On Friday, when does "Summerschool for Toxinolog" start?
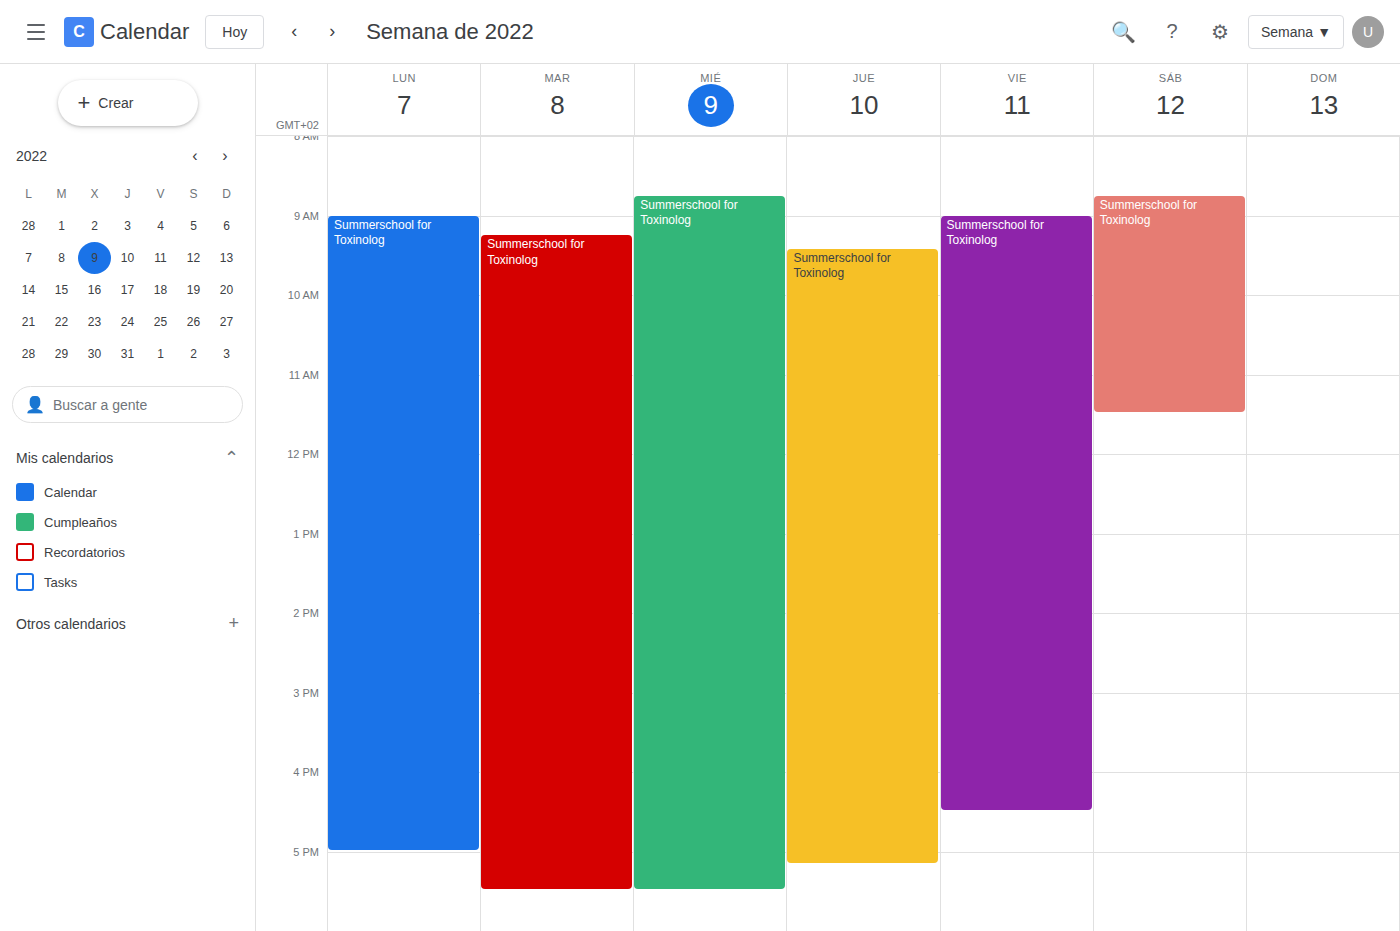
9:00 AM